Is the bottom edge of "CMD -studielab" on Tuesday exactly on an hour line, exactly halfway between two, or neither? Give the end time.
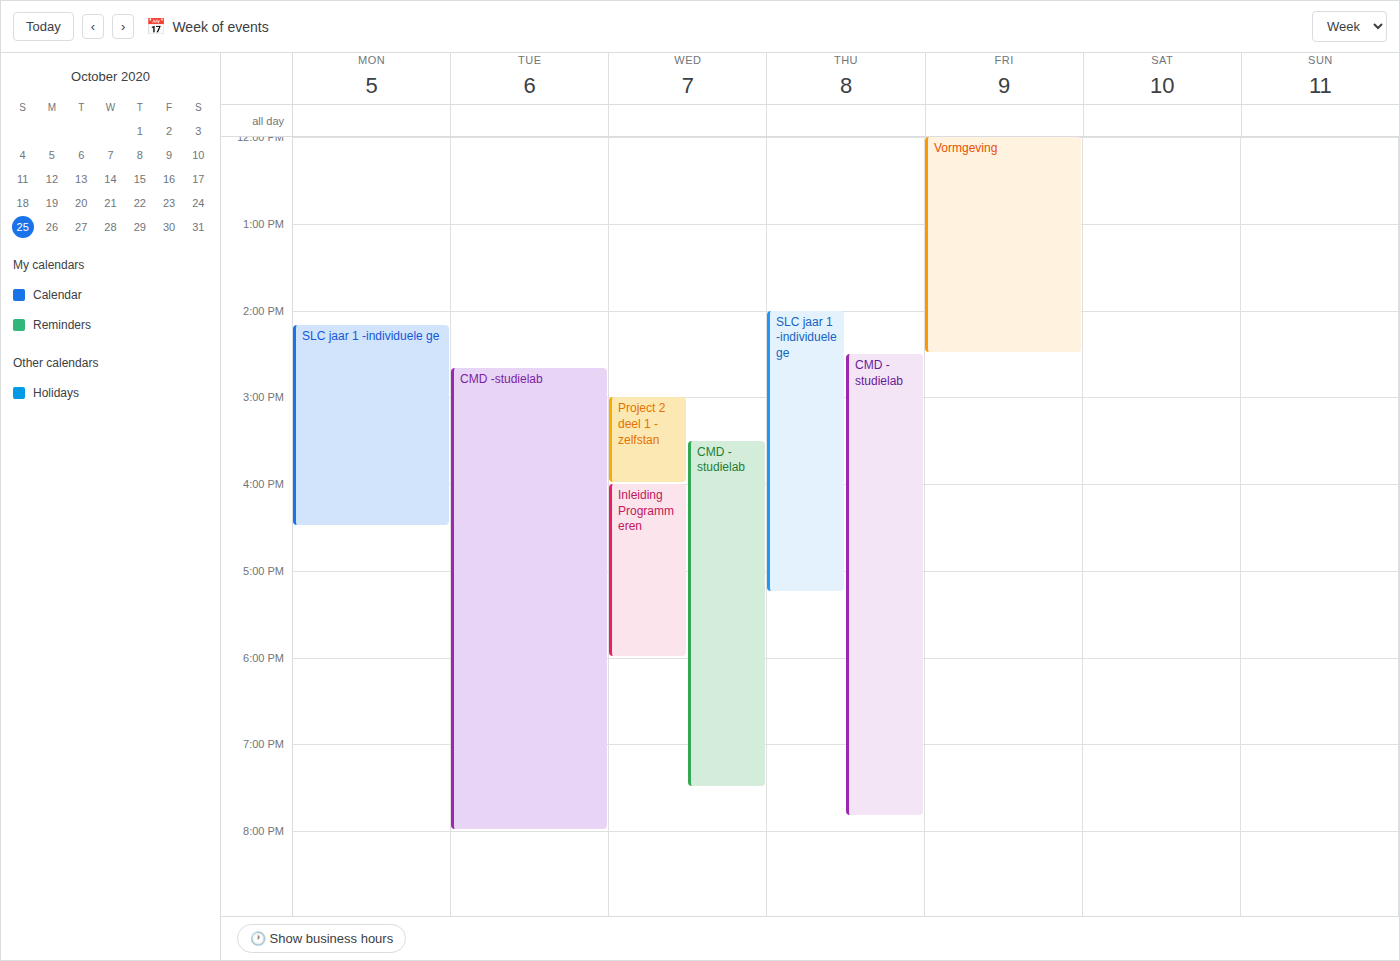
8:00 PM -- exactly on the 8 PM line.